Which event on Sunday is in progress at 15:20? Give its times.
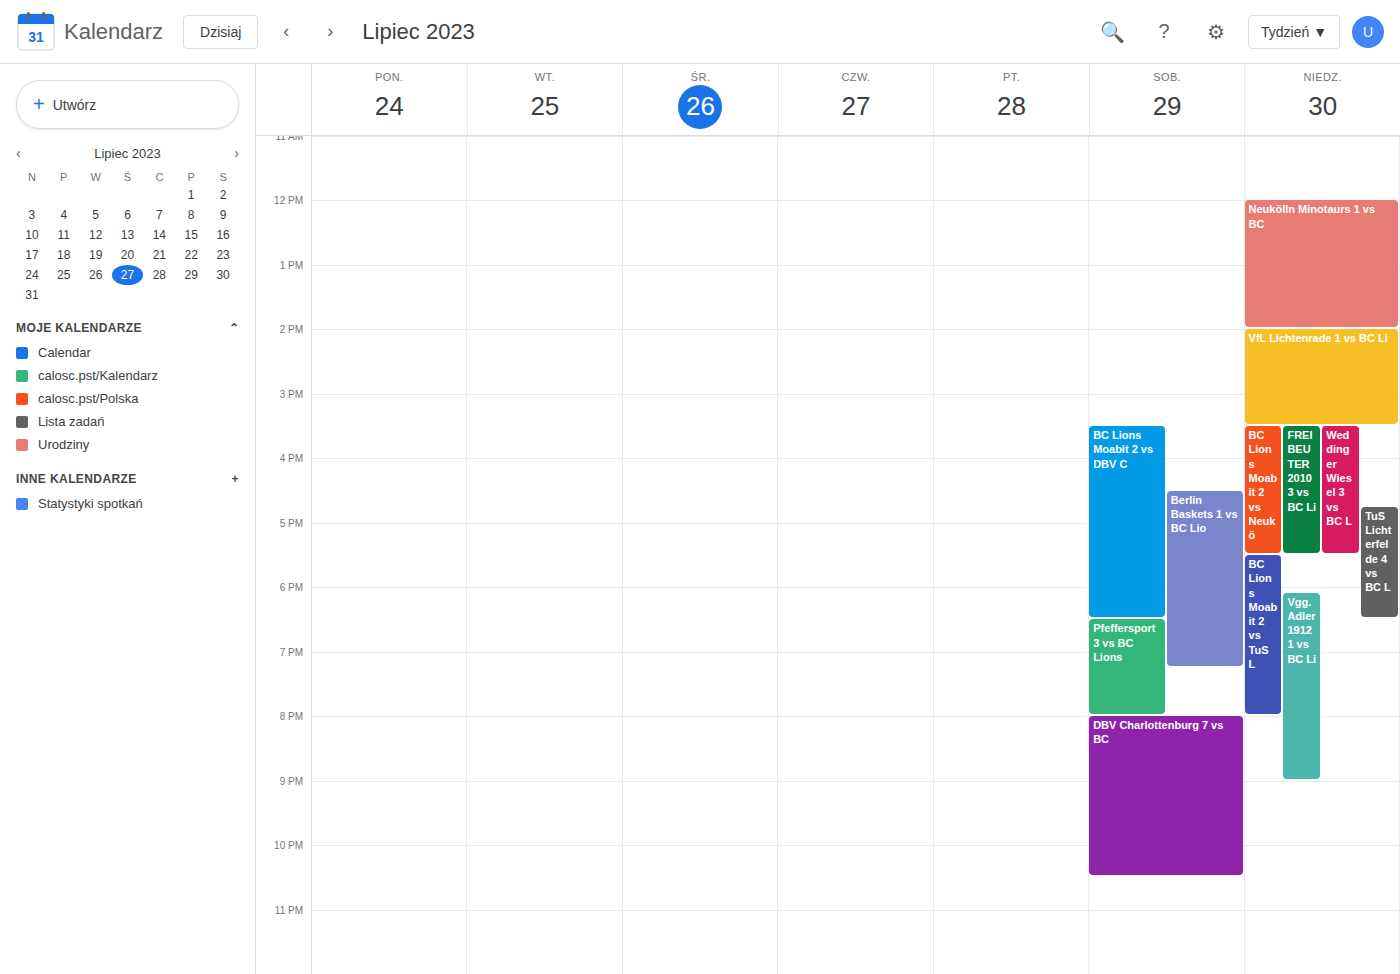
"VfL Lichtenrade 1 vs BC Li", 14:00 to 15:30